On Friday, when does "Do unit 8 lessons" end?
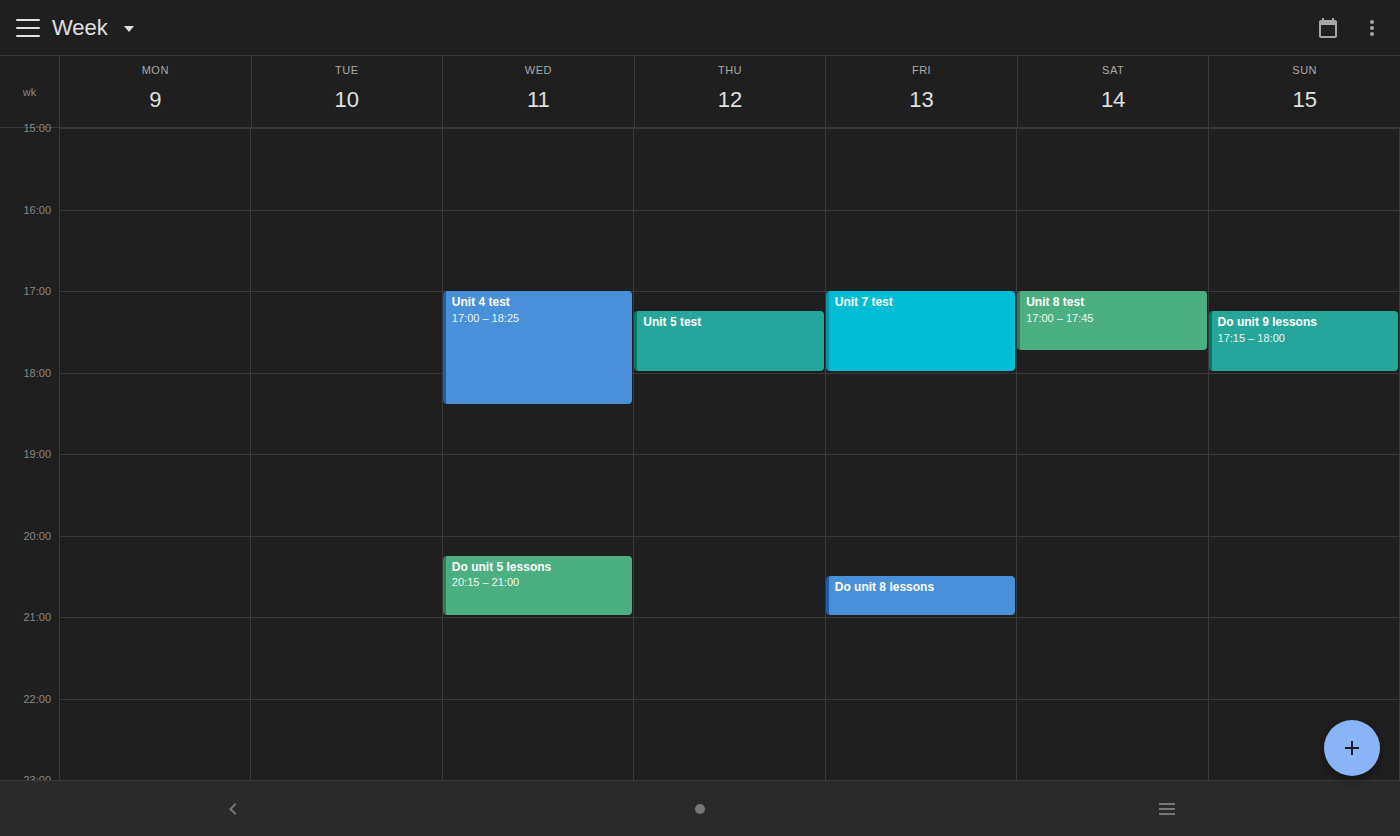
9:00 PM